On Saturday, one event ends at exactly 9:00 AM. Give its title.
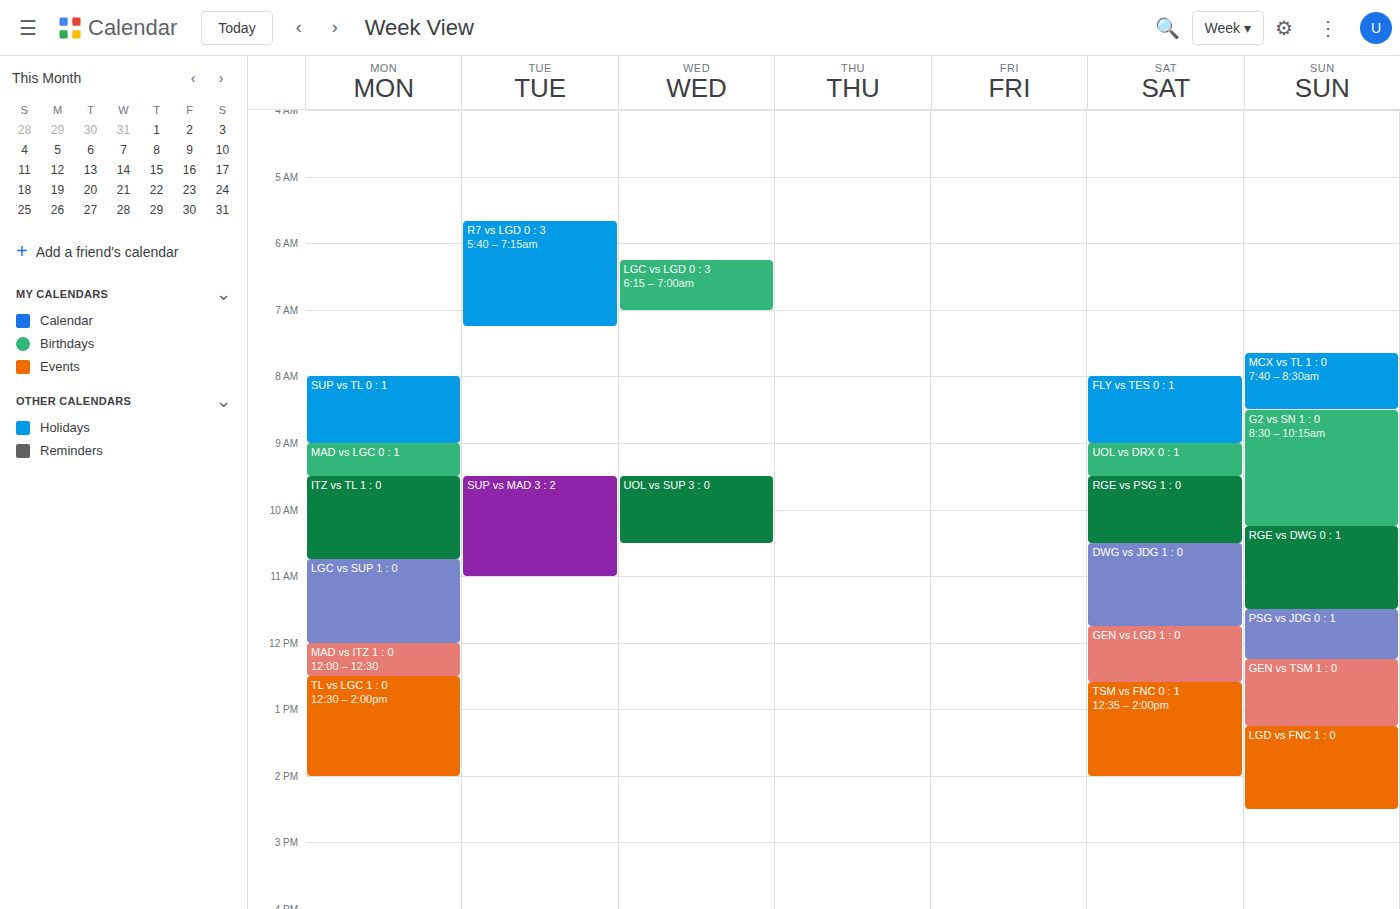
"FLY vs TES 0 : 1"